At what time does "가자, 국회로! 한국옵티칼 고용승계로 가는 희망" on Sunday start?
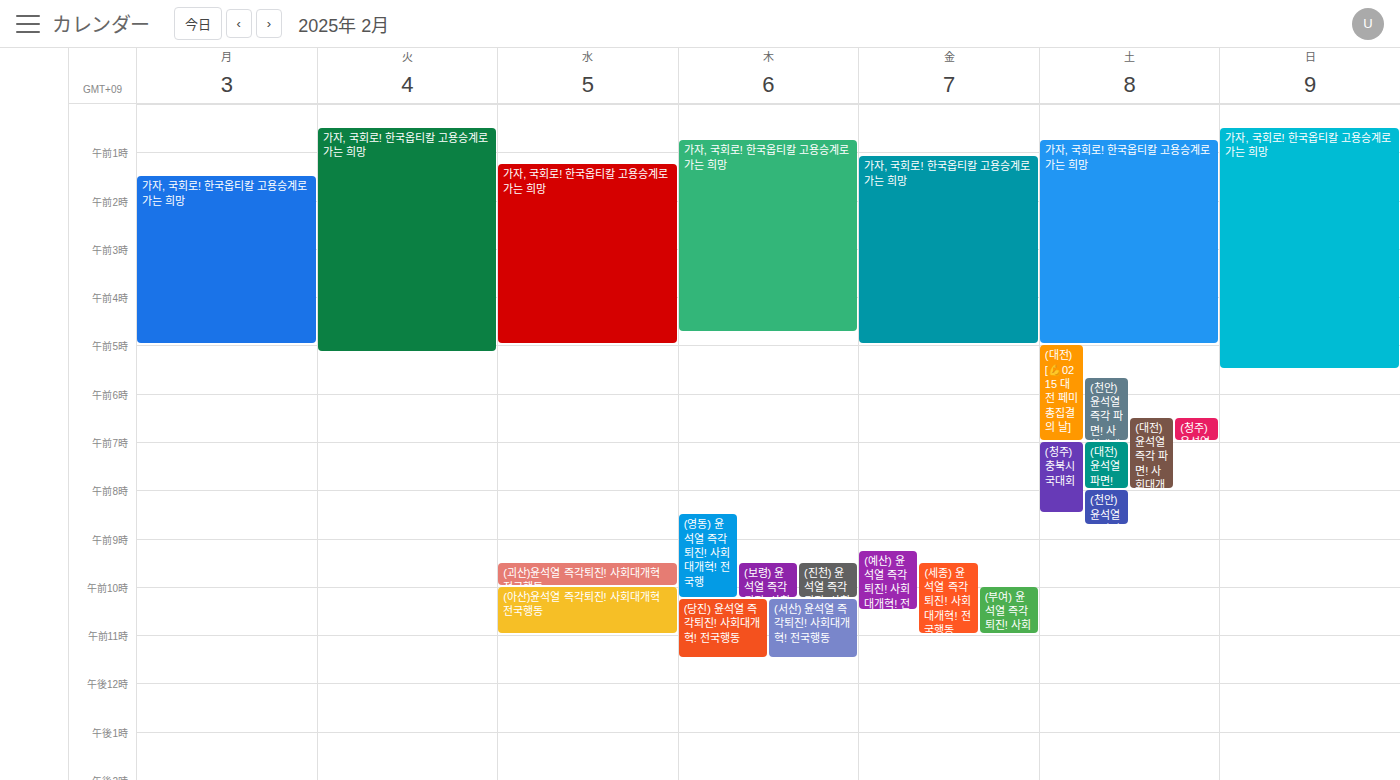
12:30 AM